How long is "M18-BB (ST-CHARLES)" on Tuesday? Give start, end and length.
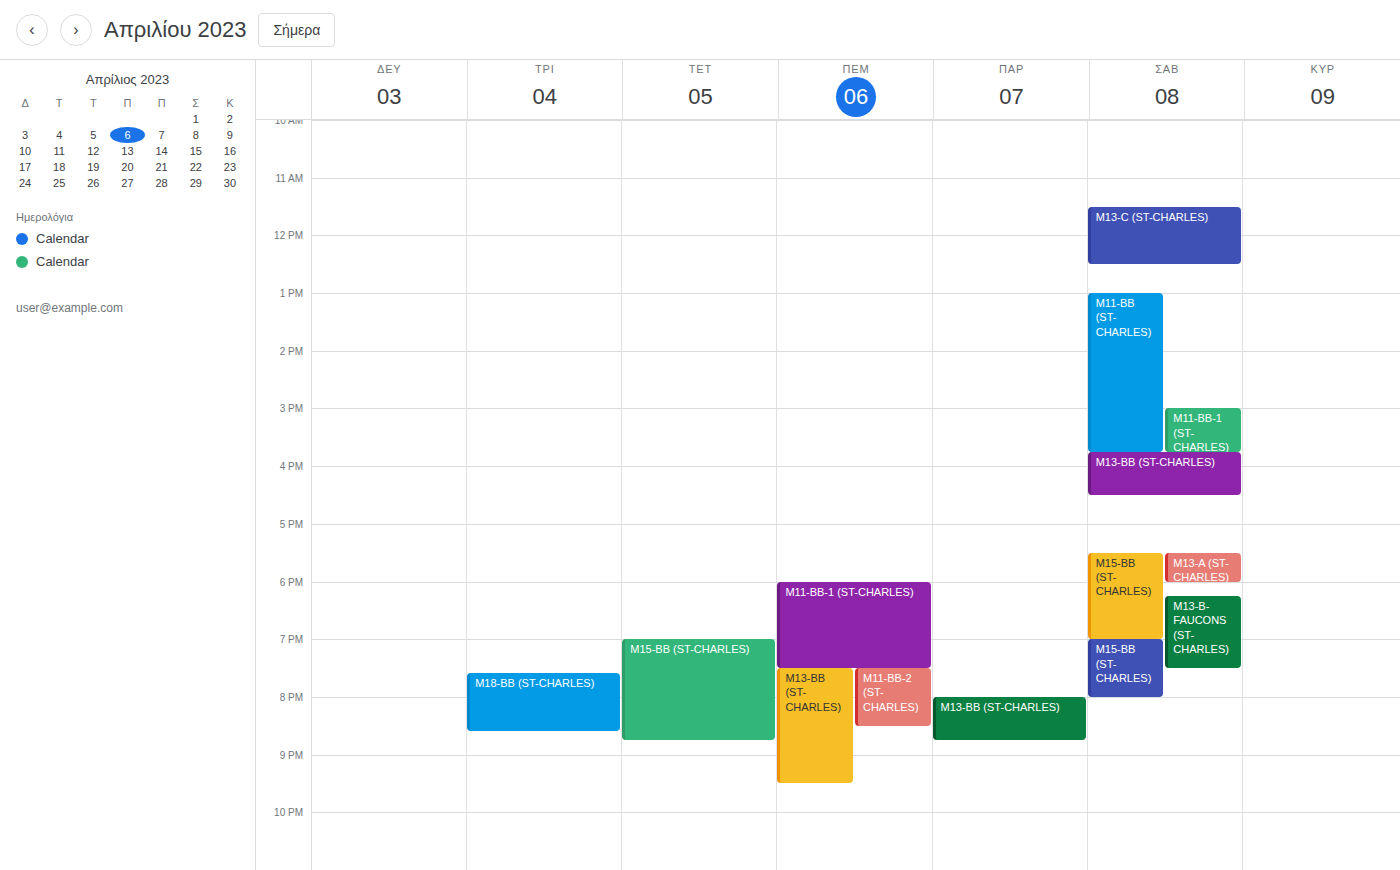
7:35 PM to 8:35 PM, 1 hour